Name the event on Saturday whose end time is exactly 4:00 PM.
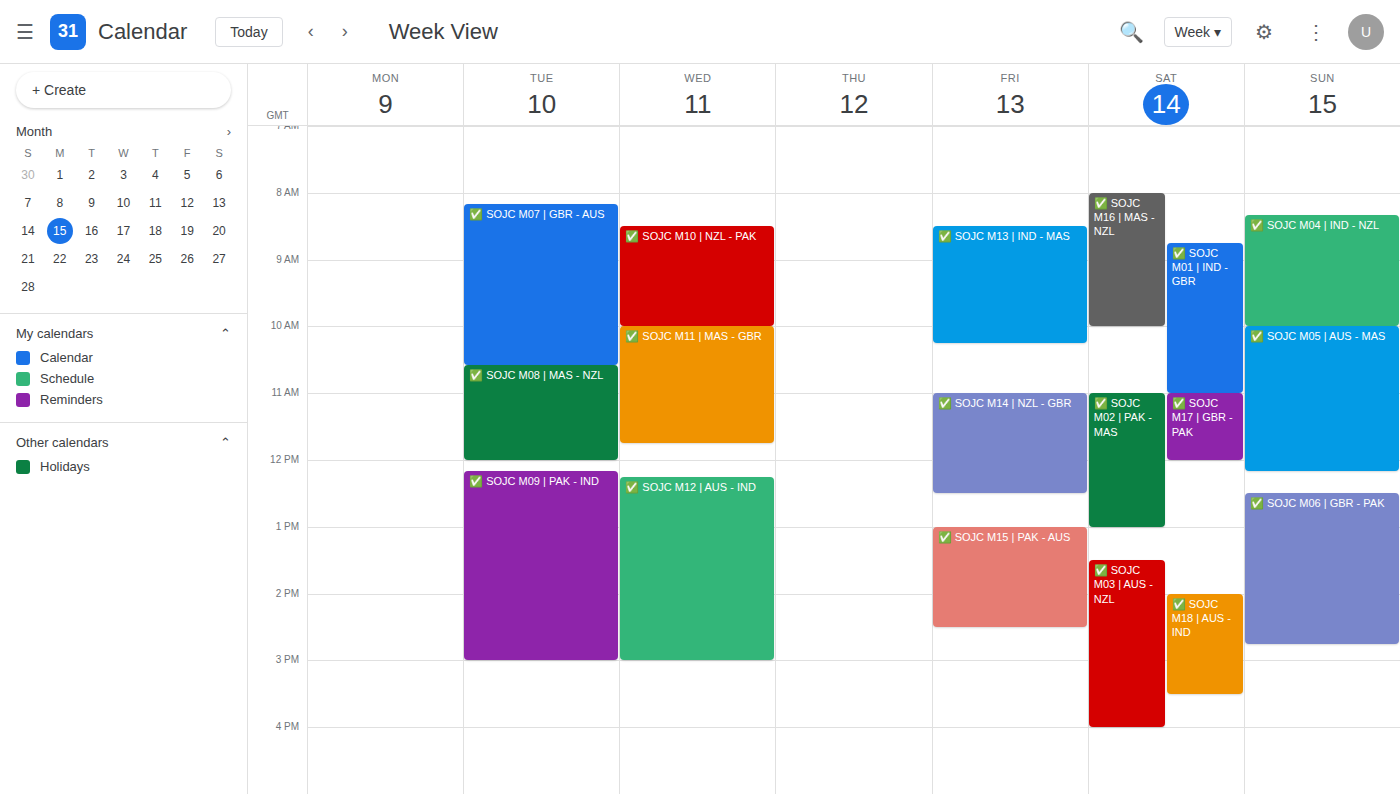
"✅ SOJC M03 | AUS - NZL"